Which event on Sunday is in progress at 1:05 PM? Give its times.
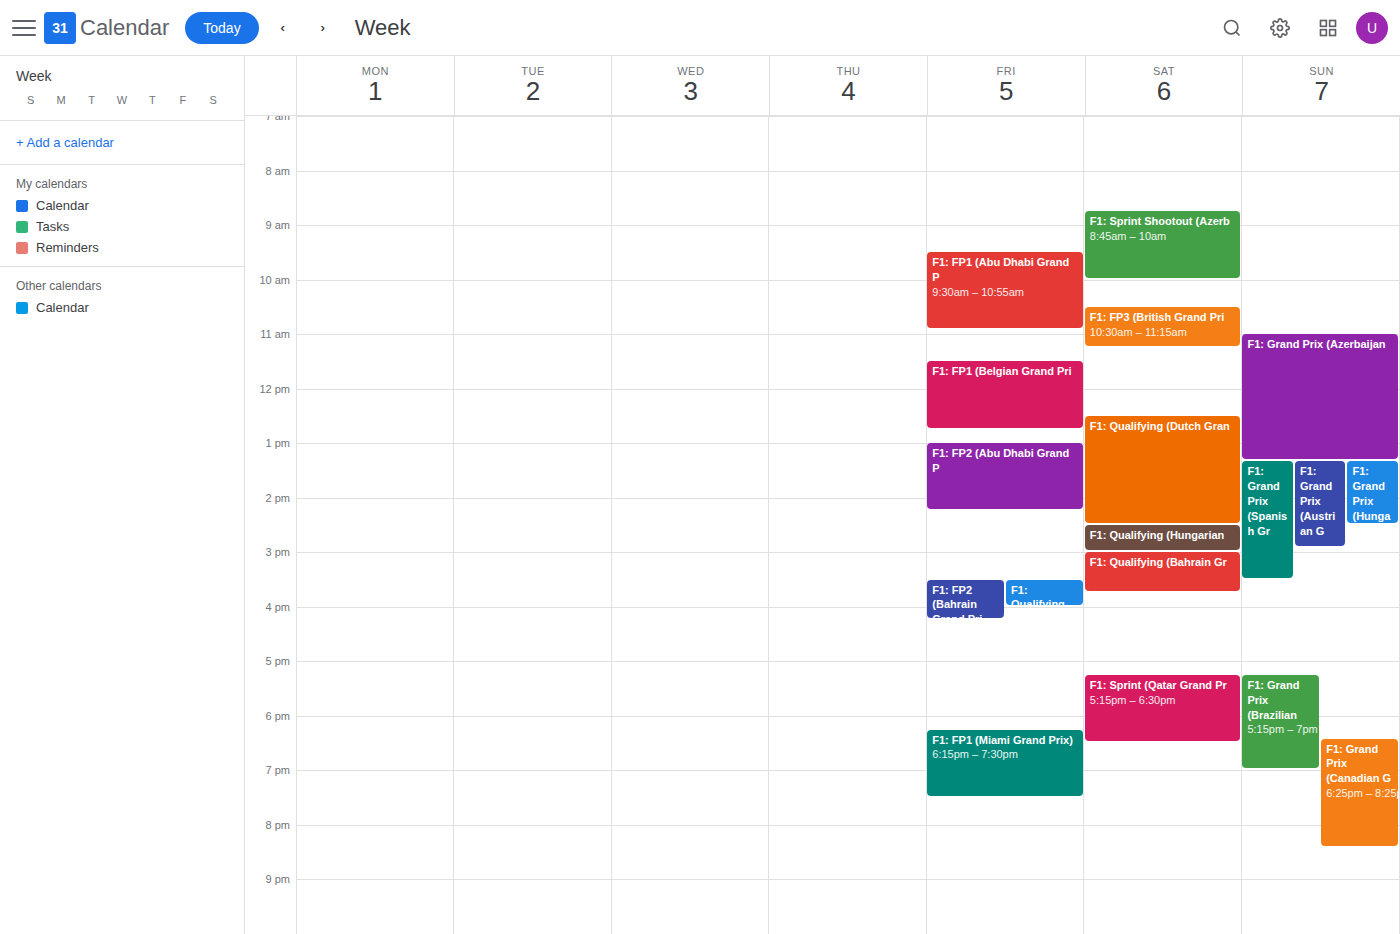
"F1: Grand Prix (Azerbaijan", 11:00 AM to 1:20 PM